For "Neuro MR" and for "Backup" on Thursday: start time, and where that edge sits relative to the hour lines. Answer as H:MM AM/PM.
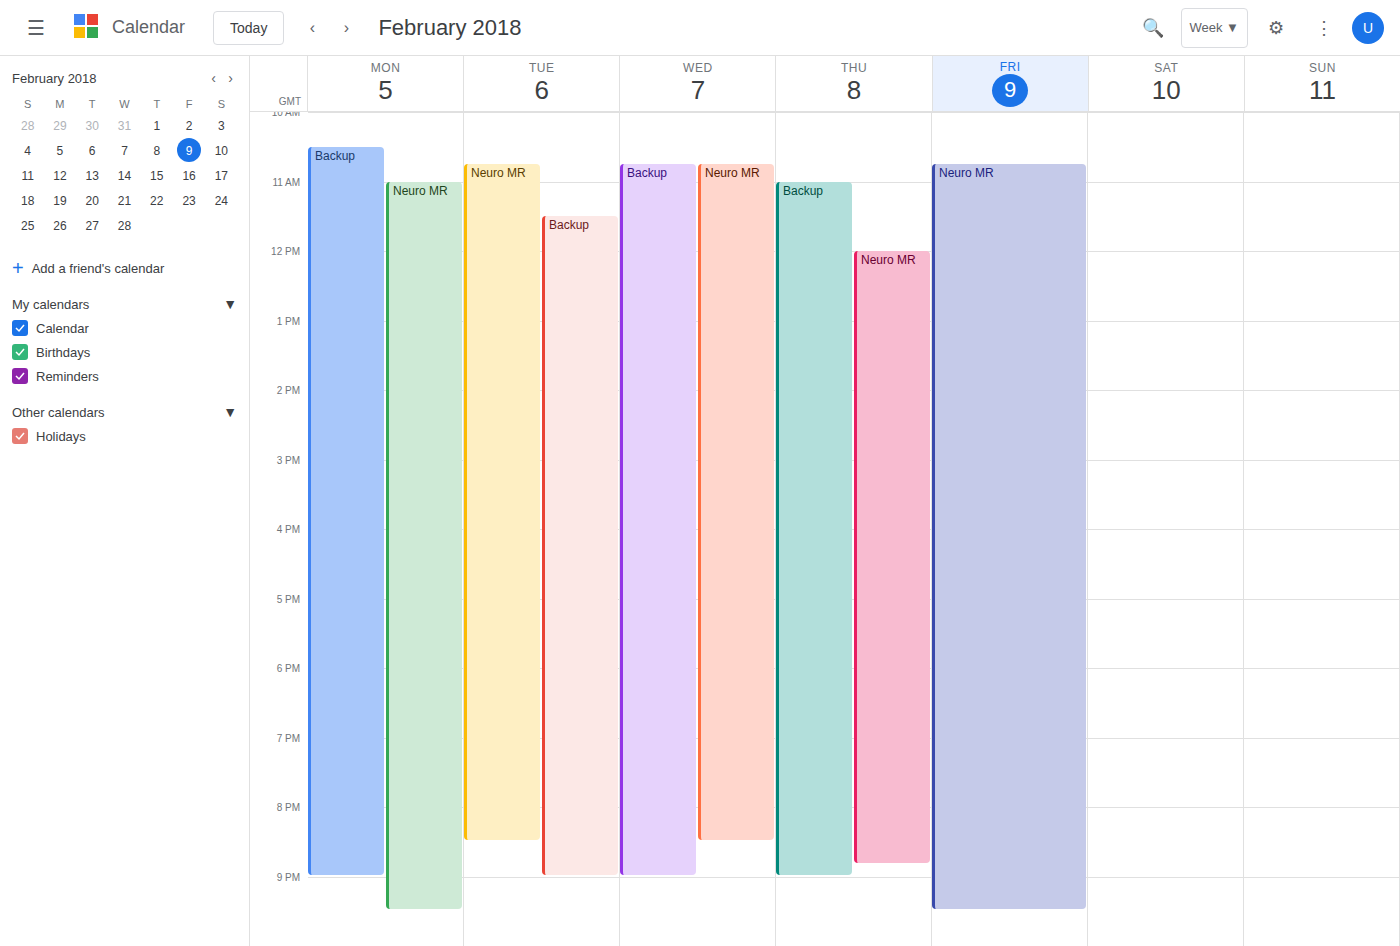
"Neuro MR": 12:00 PM, exactly on the 12 PM line. "Backup": 11:00 AM, exactly on the 11 AM line.